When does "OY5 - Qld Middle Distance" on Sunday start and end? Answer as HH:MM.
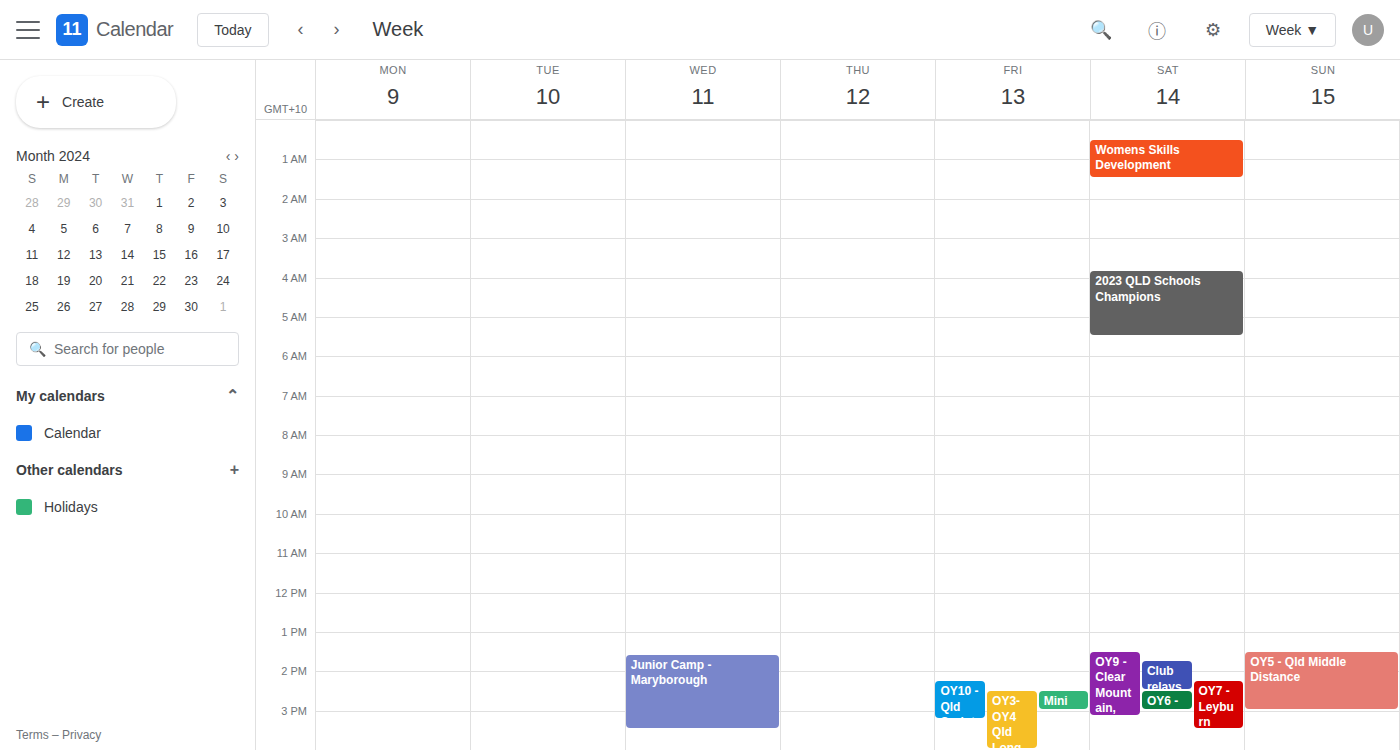
13:30 to 15:00